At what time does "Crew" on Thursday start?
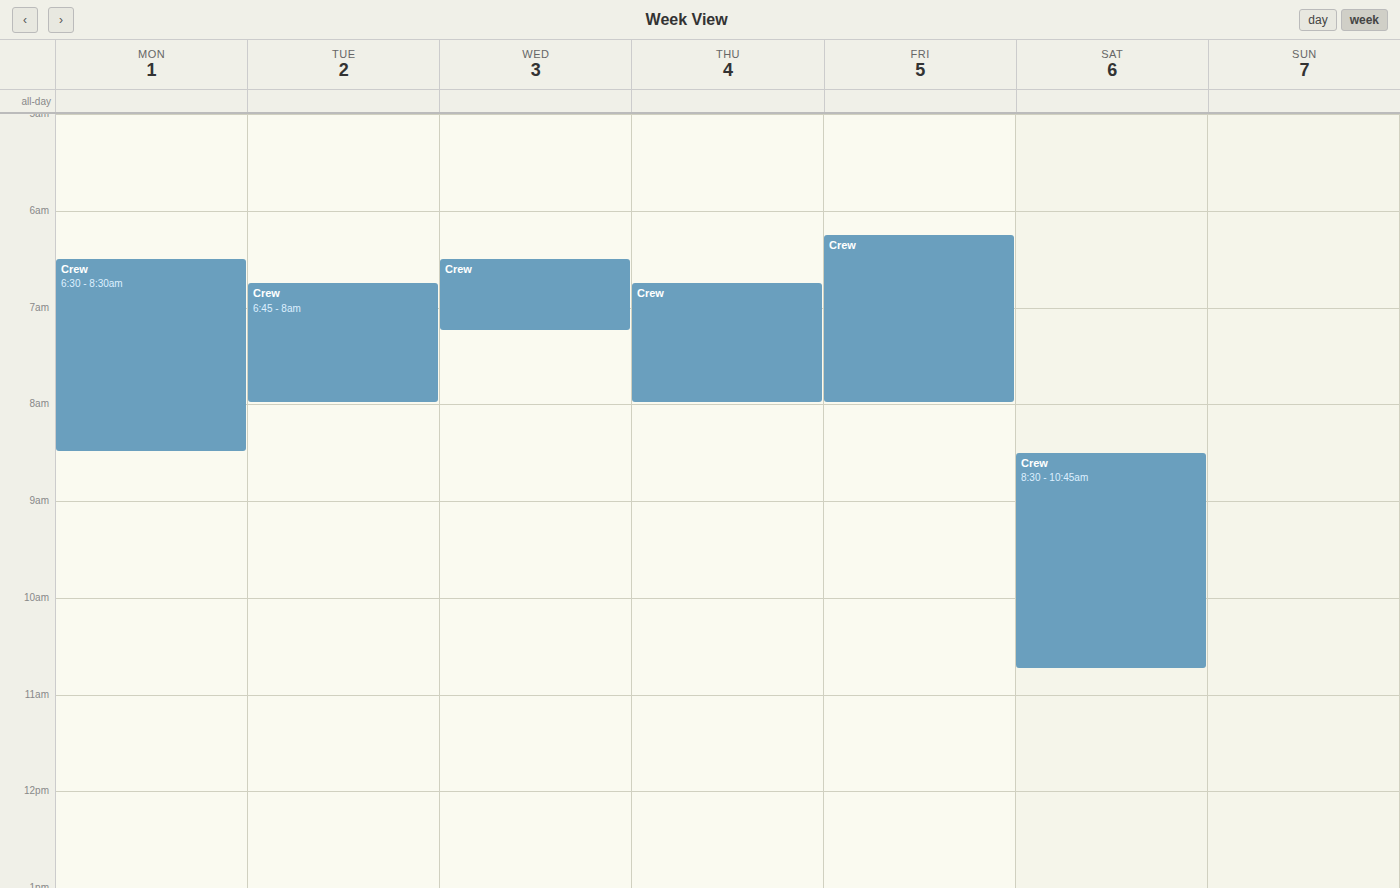
6:45 AM